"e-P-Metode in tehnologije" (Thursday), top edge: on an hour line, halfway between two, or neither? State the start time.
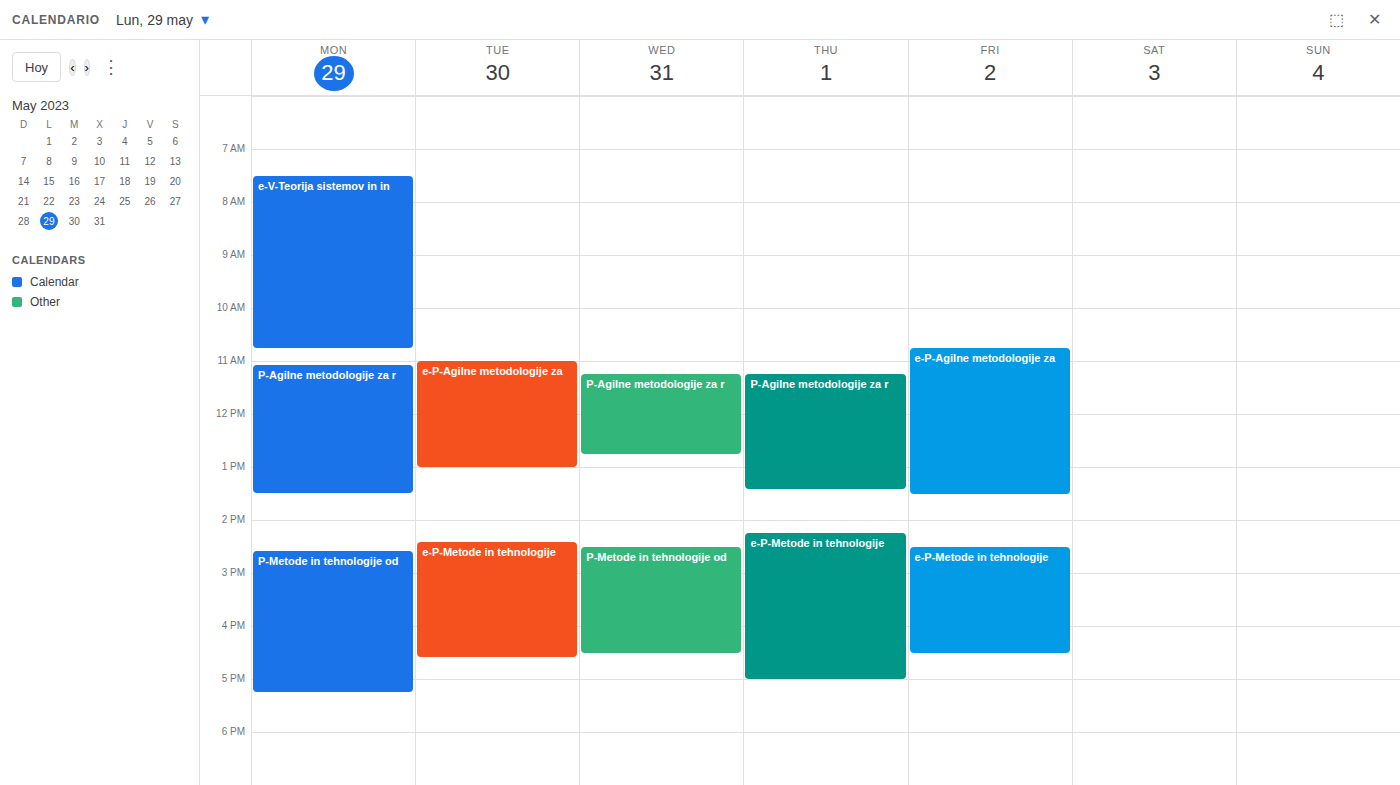
14:15 -- neither: a quarter of the way from the 14:00 line to the 15:00 line.